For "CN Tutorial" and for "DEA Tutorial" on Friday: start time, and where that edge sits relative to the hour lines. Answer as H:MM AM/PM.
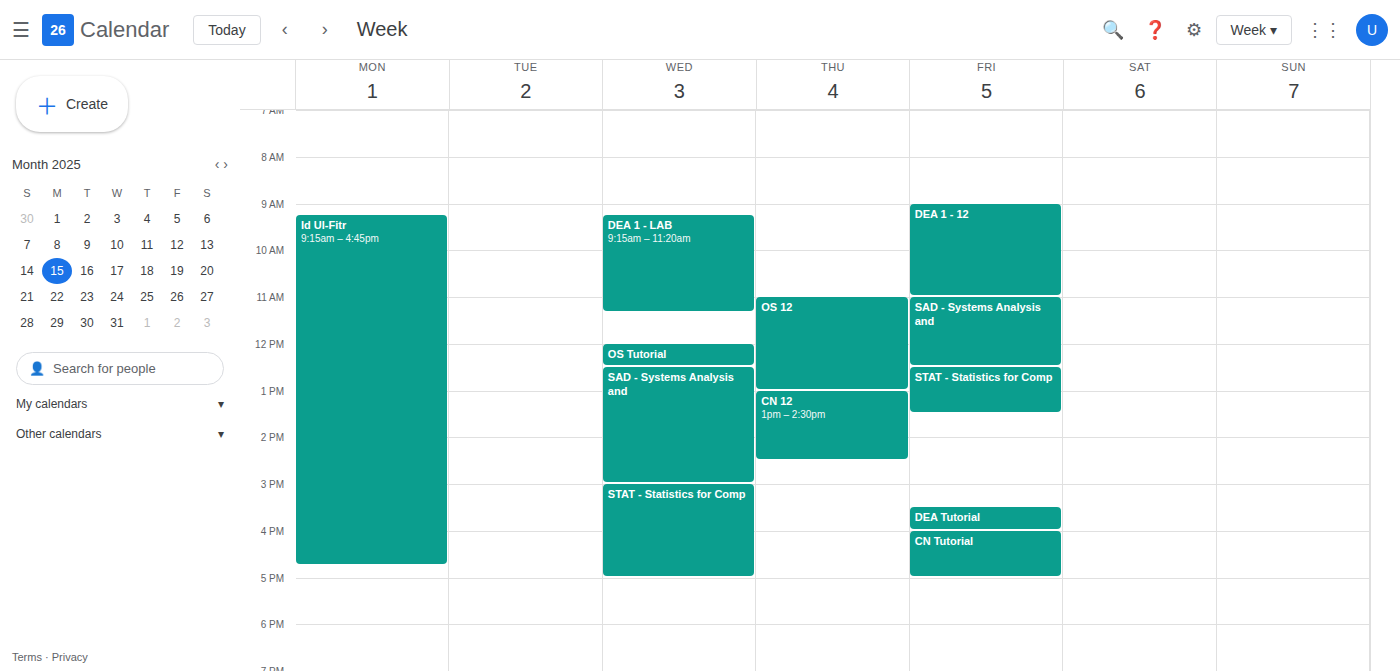
"CN Tutorial": 4:00 PM, exactly on the 4 PM line. "DEA Tutorial": 3:30 PM, halfway between the 3 PM and 4 PM lines.